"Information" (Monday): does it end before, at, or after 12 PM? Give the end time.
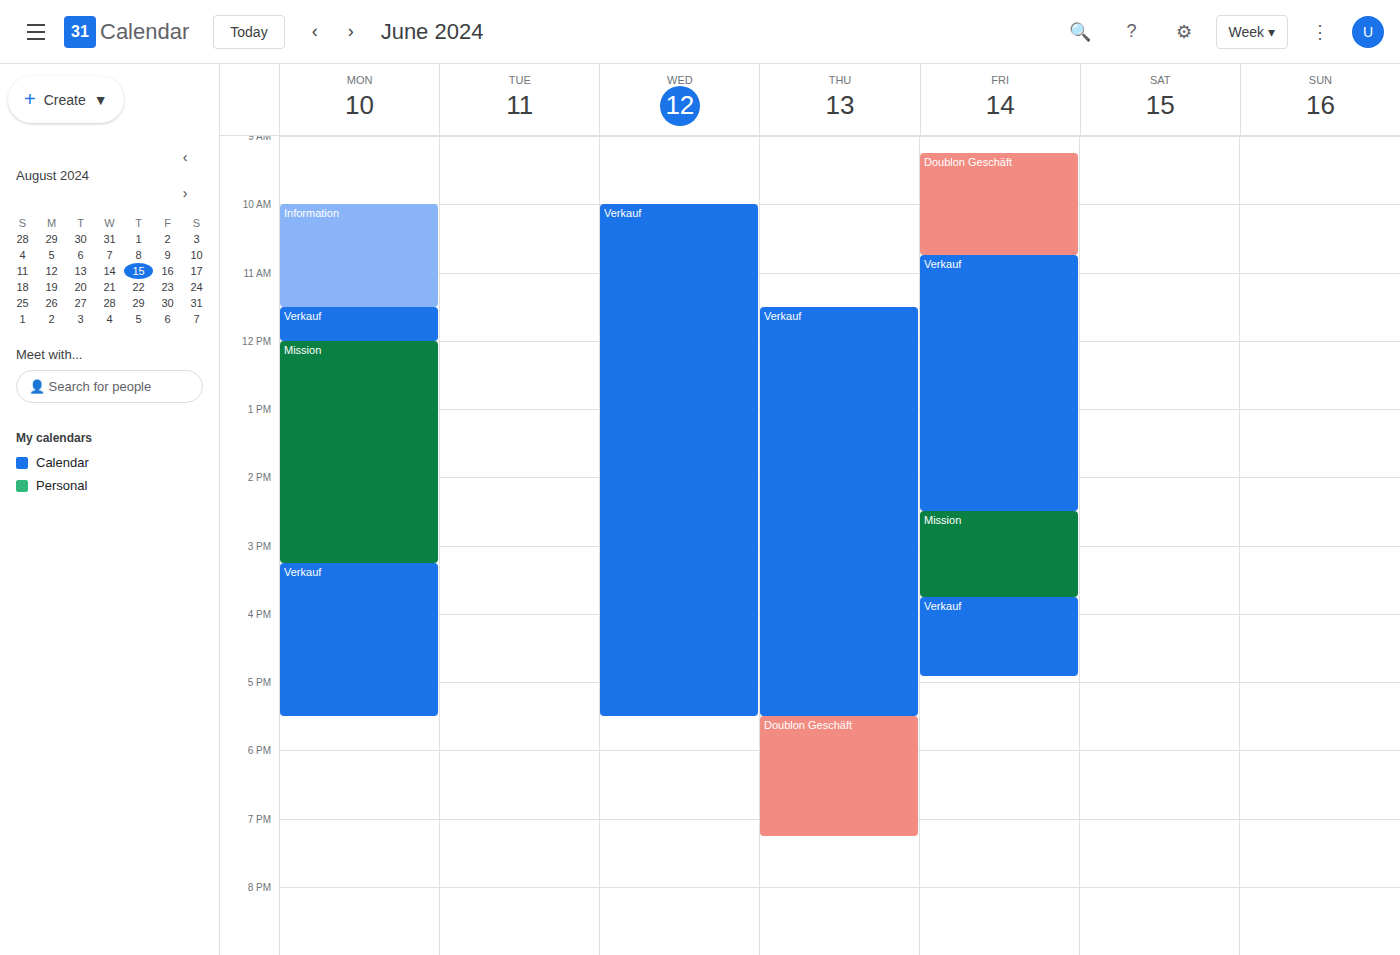
11:30 AM -- before 12 PM, 30 minutes above the 12 PM line.